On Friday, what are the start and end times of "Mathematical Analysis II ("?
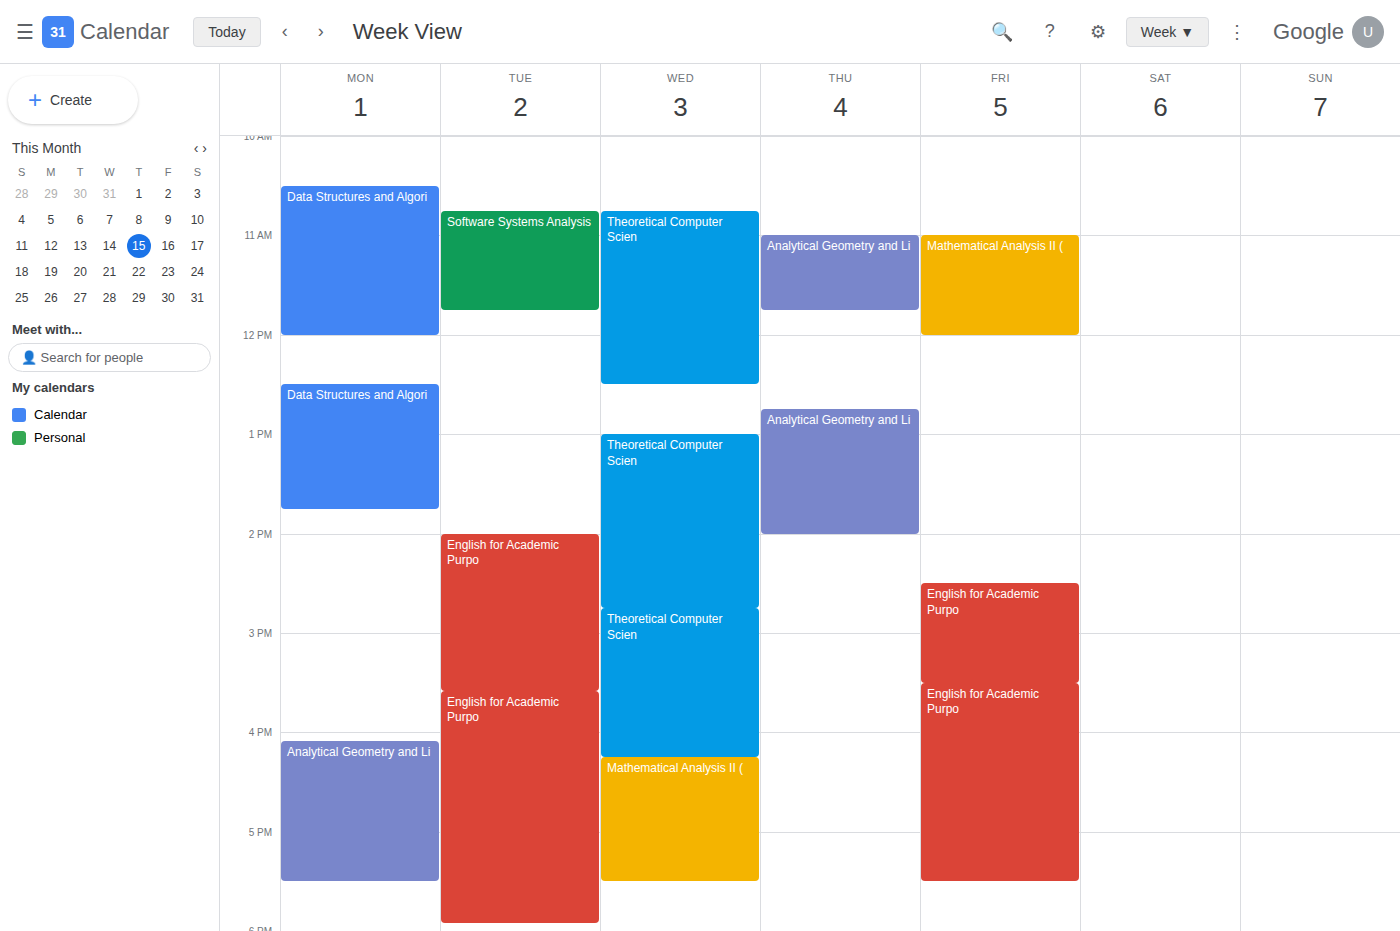
11:00 AM to 12:00 PM